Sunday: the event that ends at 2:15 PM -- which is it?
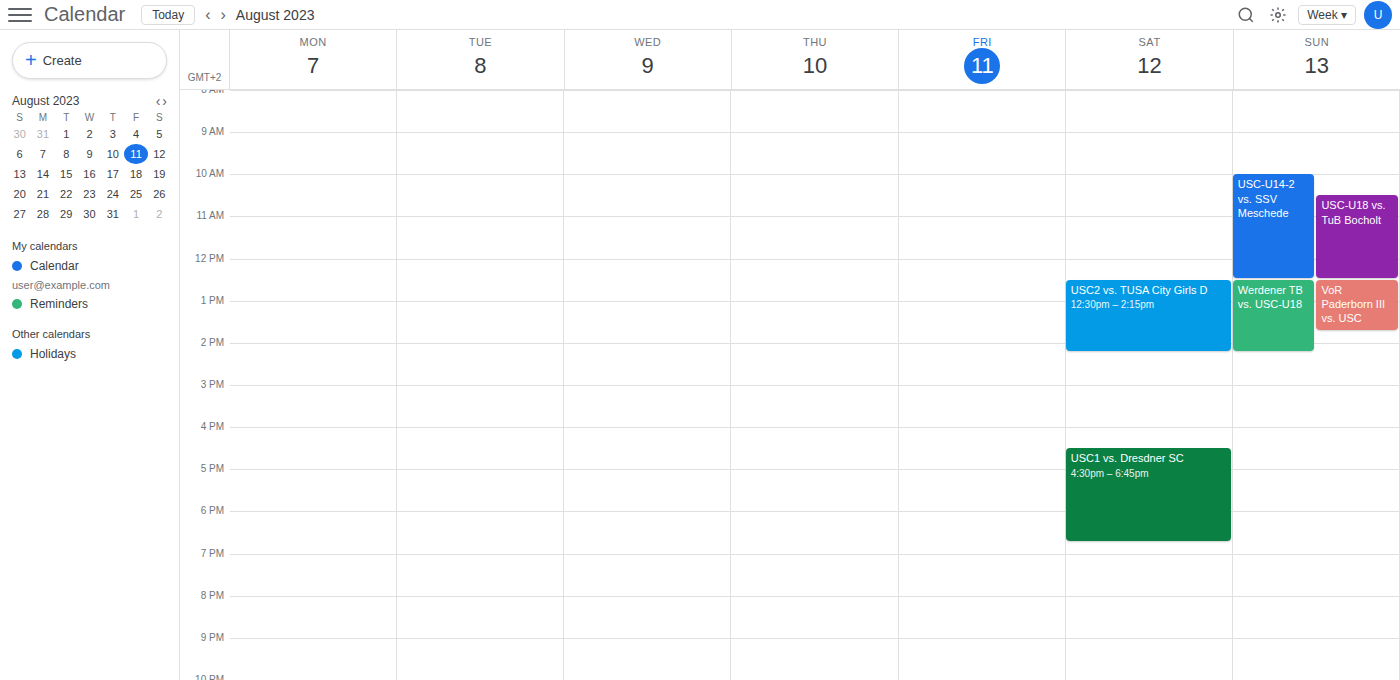
"Werdener TB vs. USC-U18"